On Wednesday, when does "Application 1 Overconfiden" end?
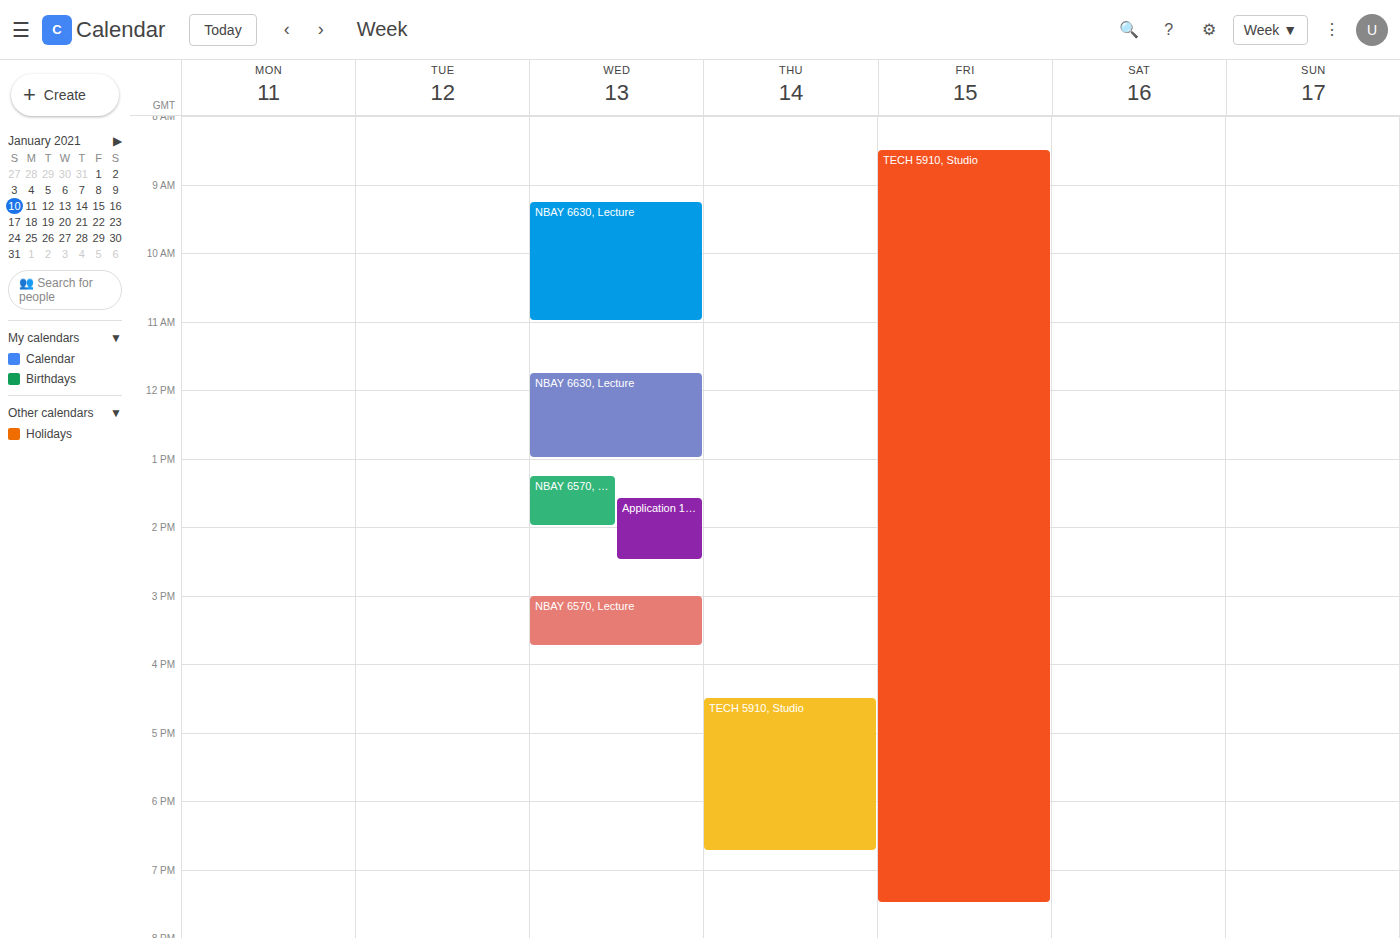
2:30 PM